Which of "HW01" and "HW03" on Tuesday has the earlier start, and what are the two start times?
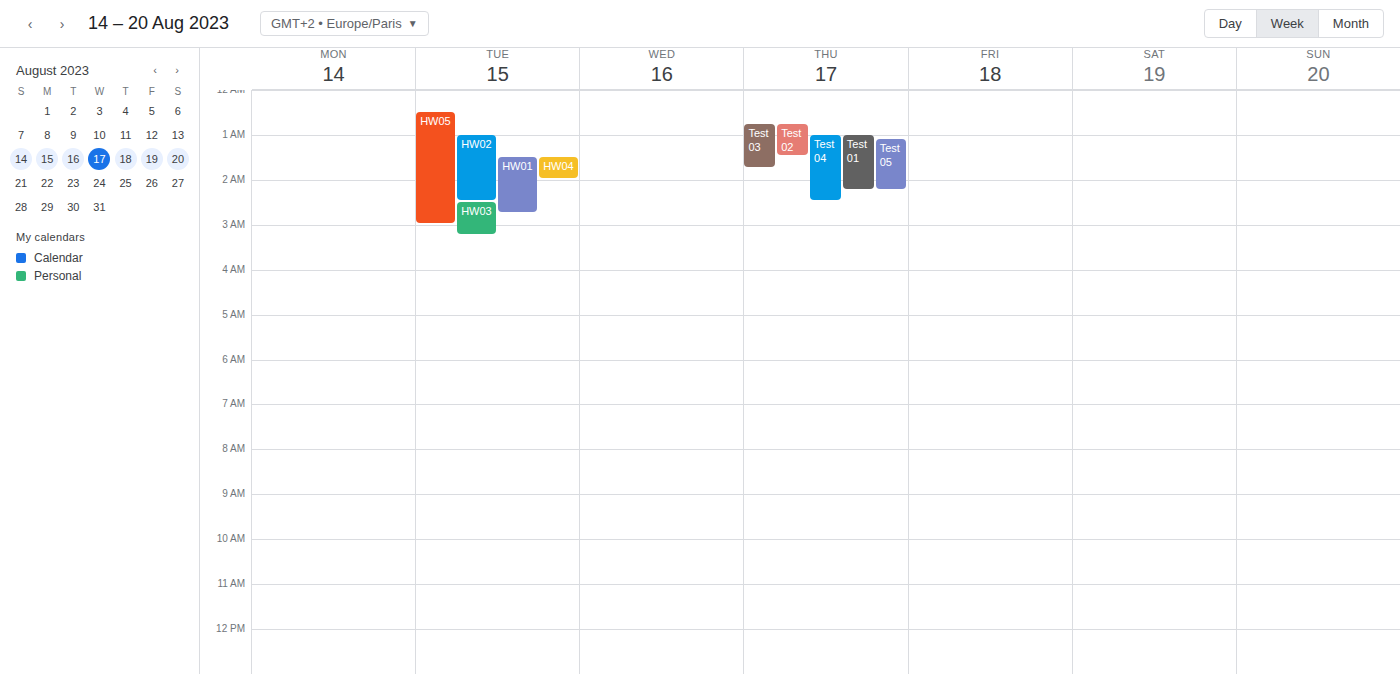
"HW01" 1:30 AM; "HW03" 2:30 AM.